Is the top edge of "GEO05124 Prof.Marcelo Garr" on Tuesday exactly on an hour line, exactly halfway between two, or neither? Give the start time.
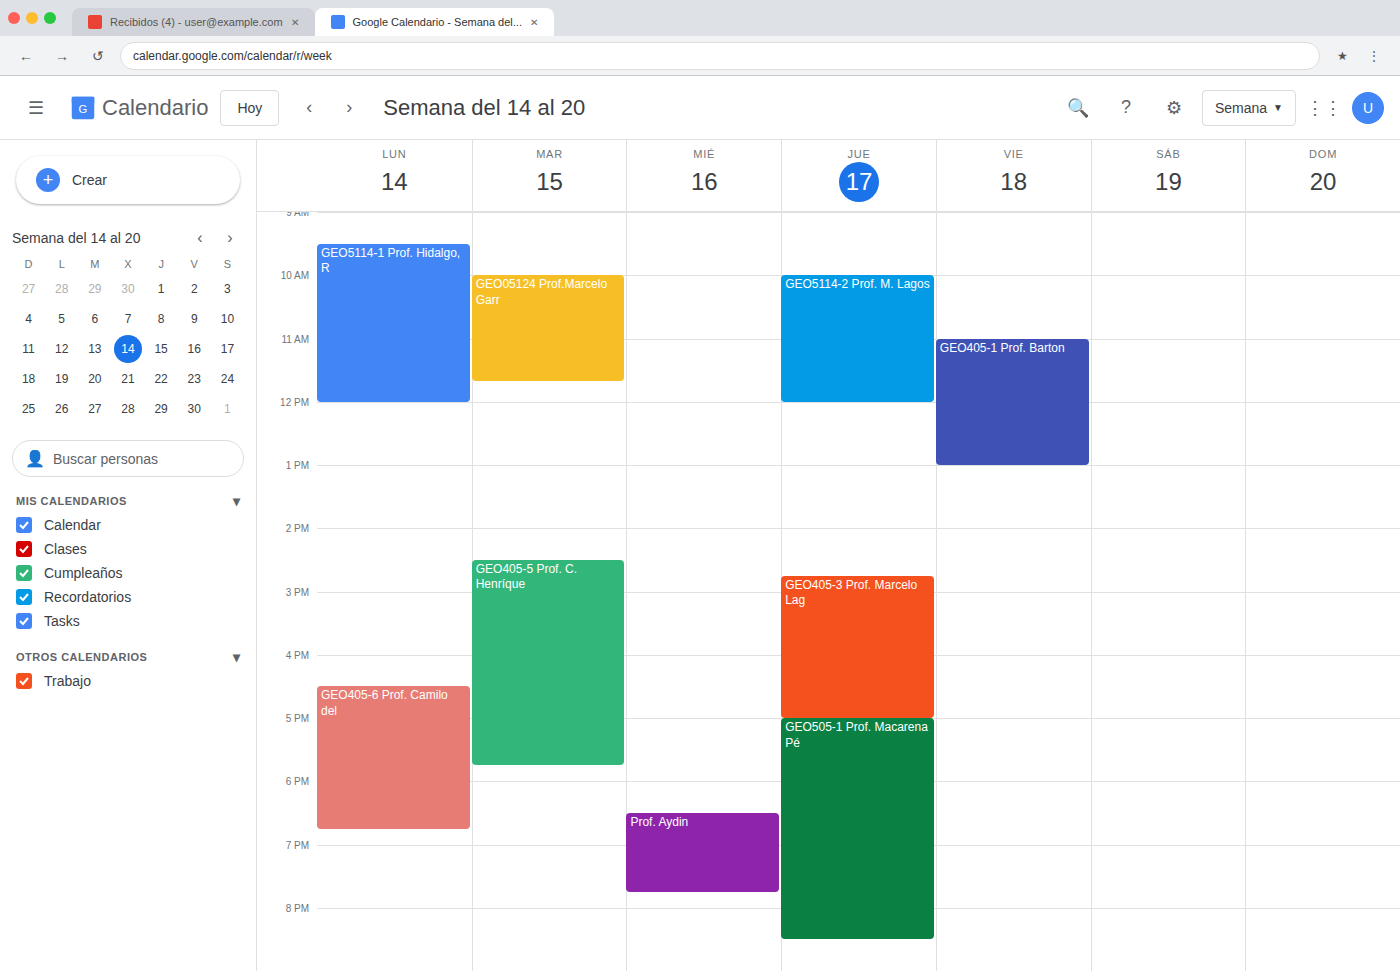
10:00 AM -- exactly on the 10 AM line.